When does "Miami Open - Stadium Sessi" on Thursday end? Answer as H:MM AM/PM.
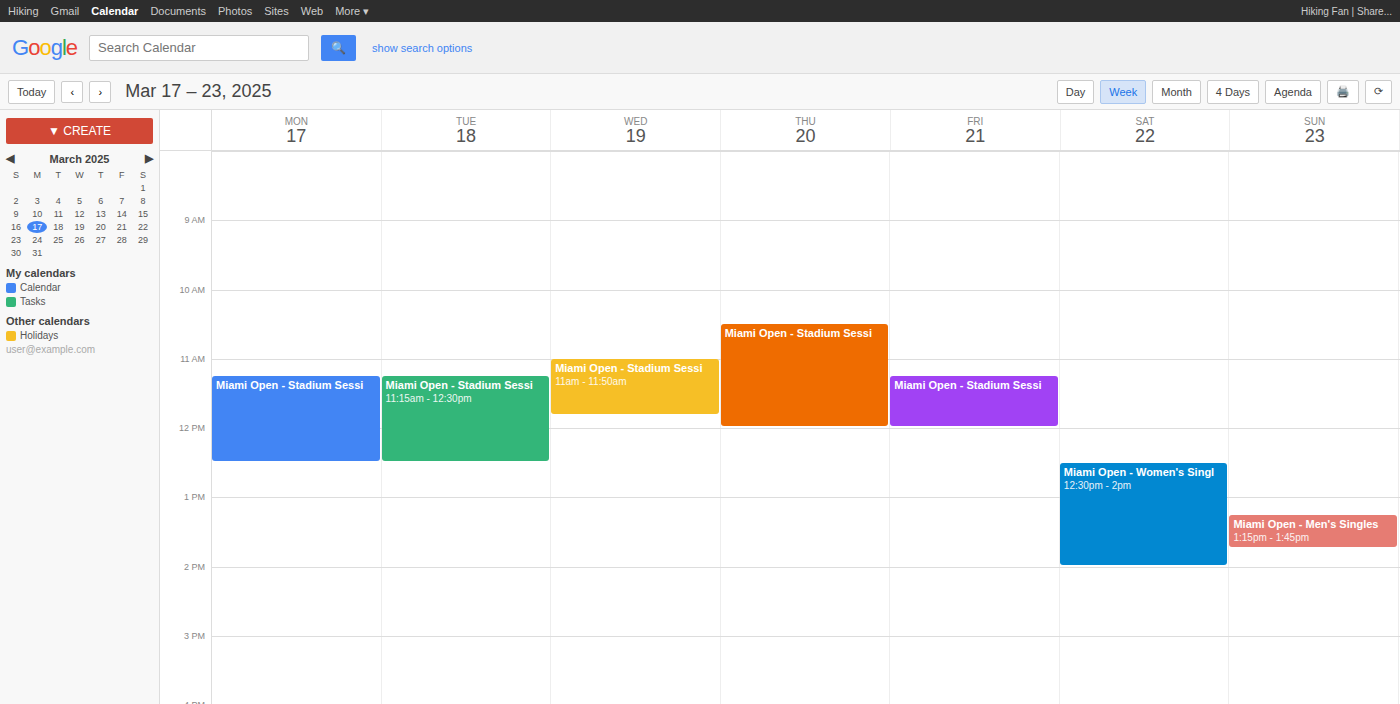
12:00 PM